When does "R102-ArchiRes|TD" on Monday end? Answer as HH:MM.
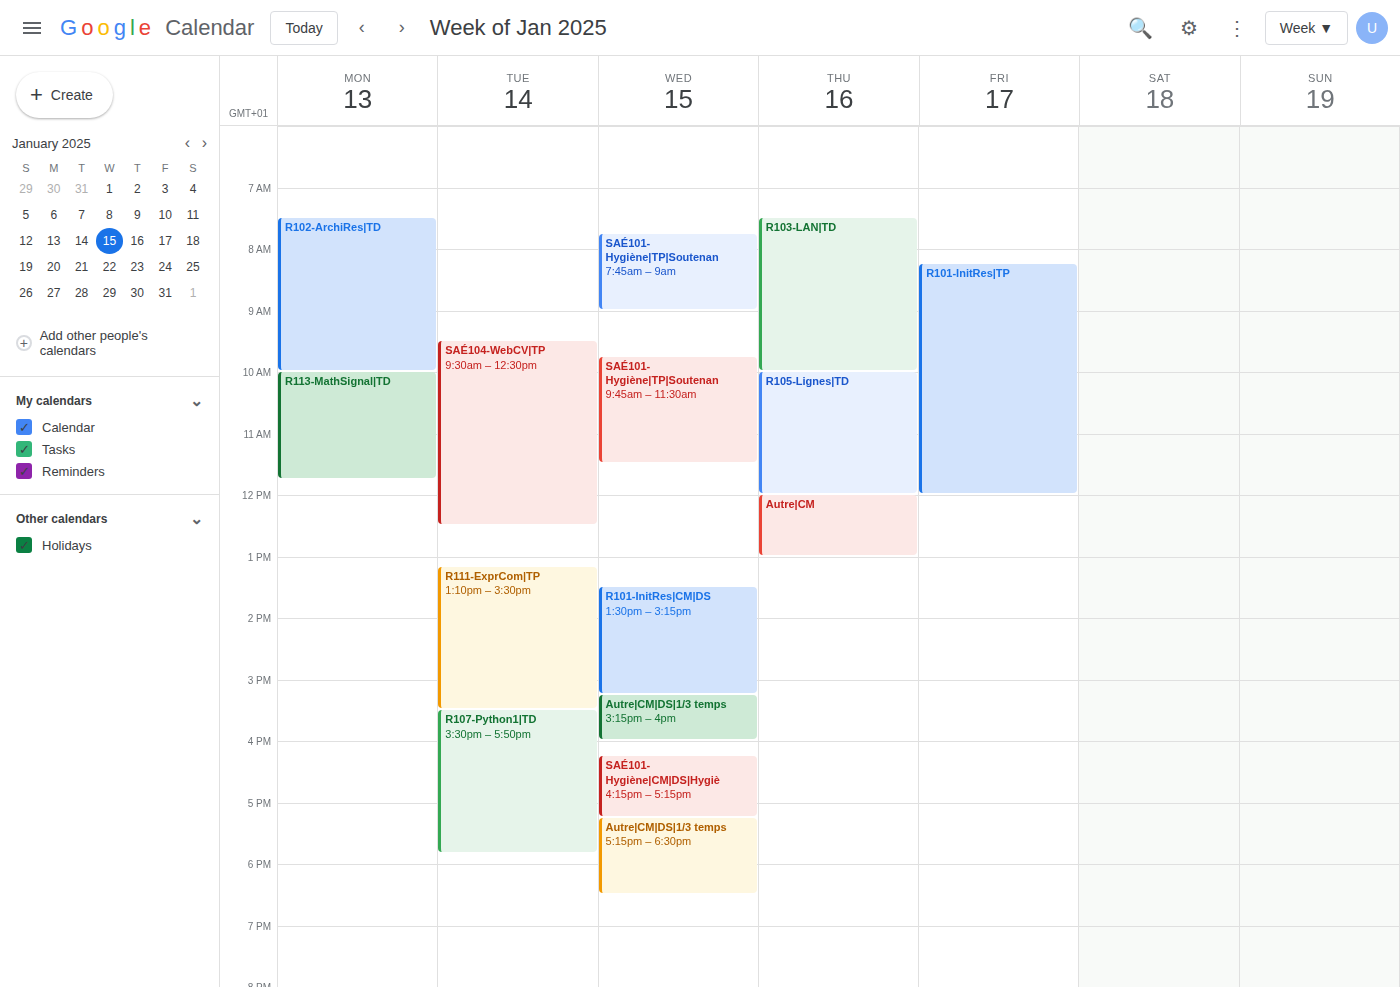
10:00